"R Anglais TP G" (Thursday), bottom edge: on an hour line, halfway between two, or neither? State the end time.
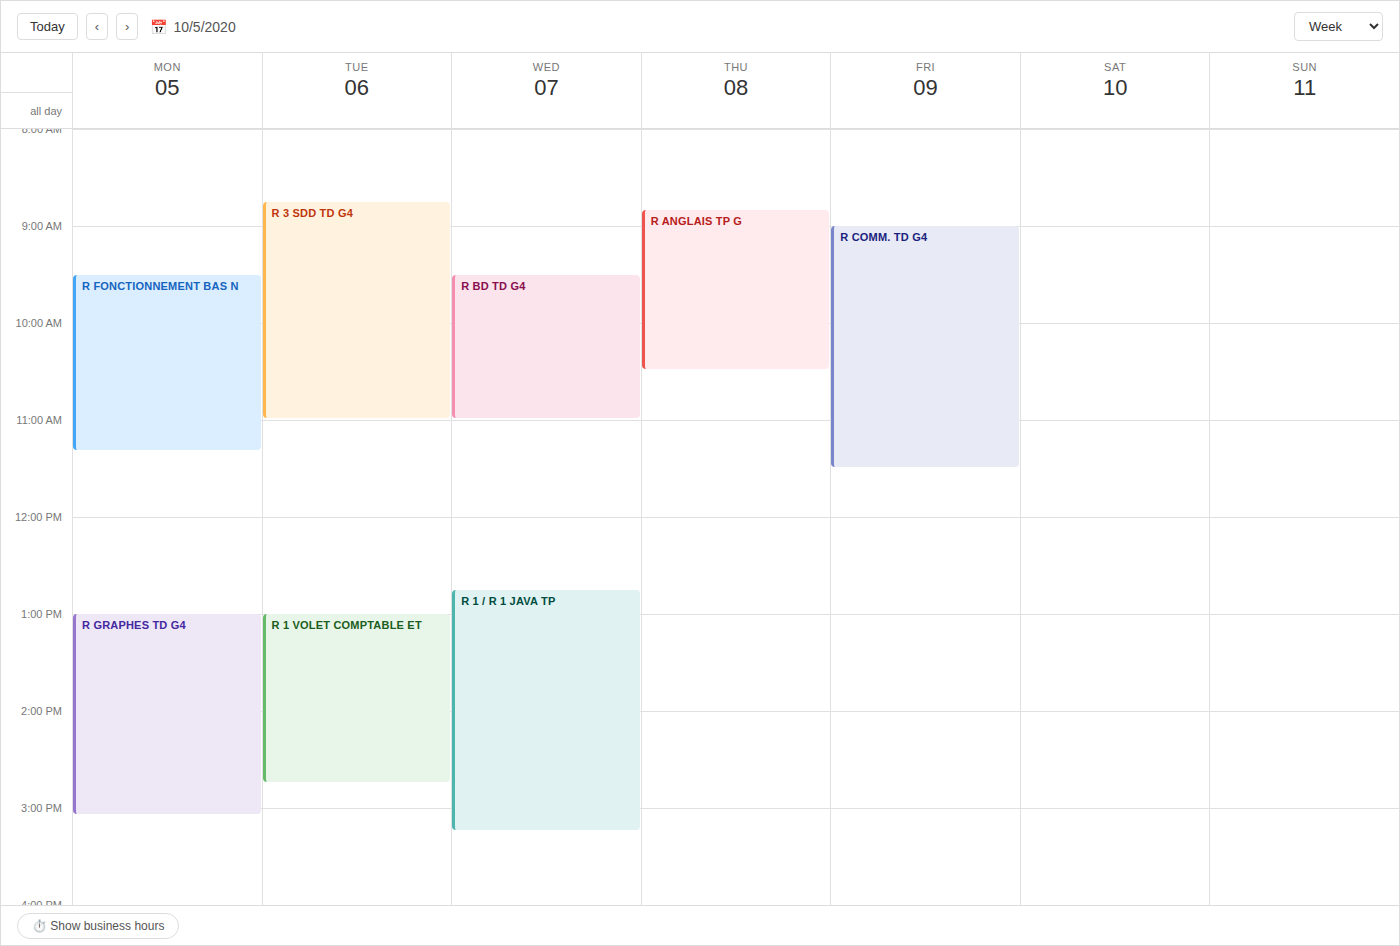
10:30 AM -- halfway between the 10 AM and 11 AM lines.